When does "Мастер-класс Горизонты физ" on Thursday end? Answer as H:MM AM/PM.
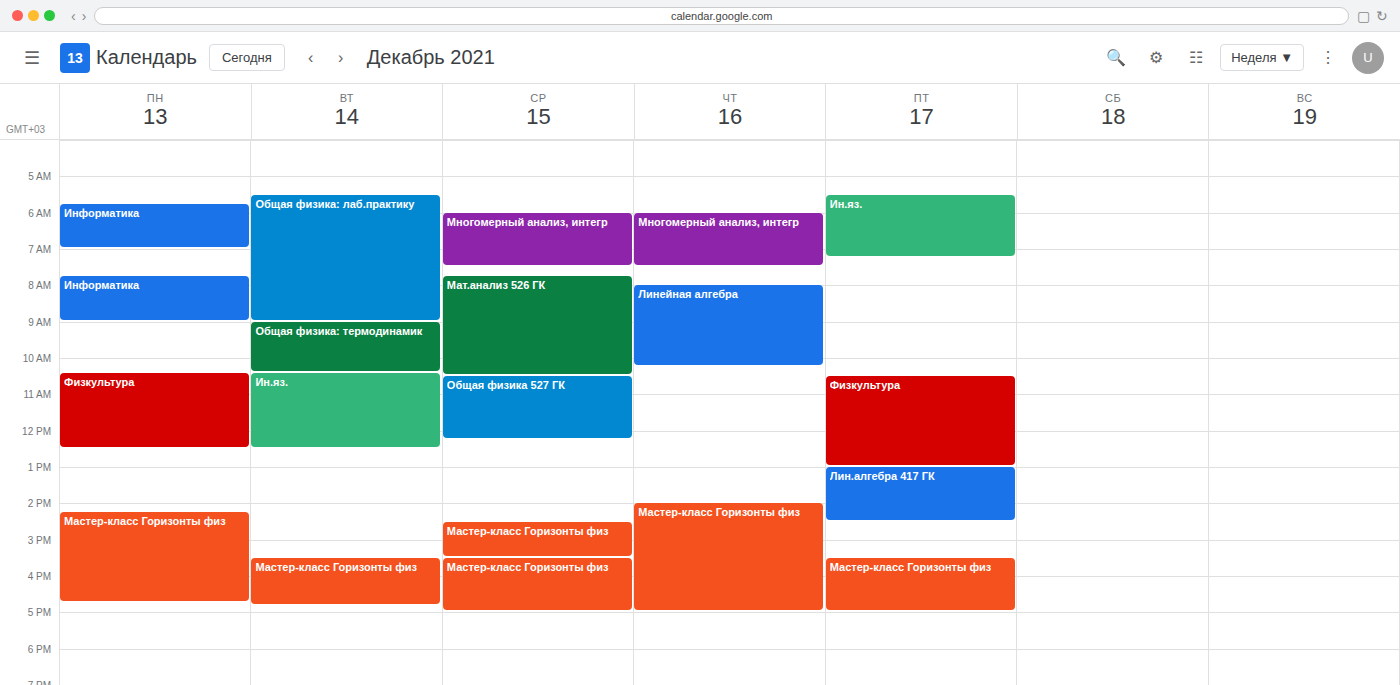
5:00 PM